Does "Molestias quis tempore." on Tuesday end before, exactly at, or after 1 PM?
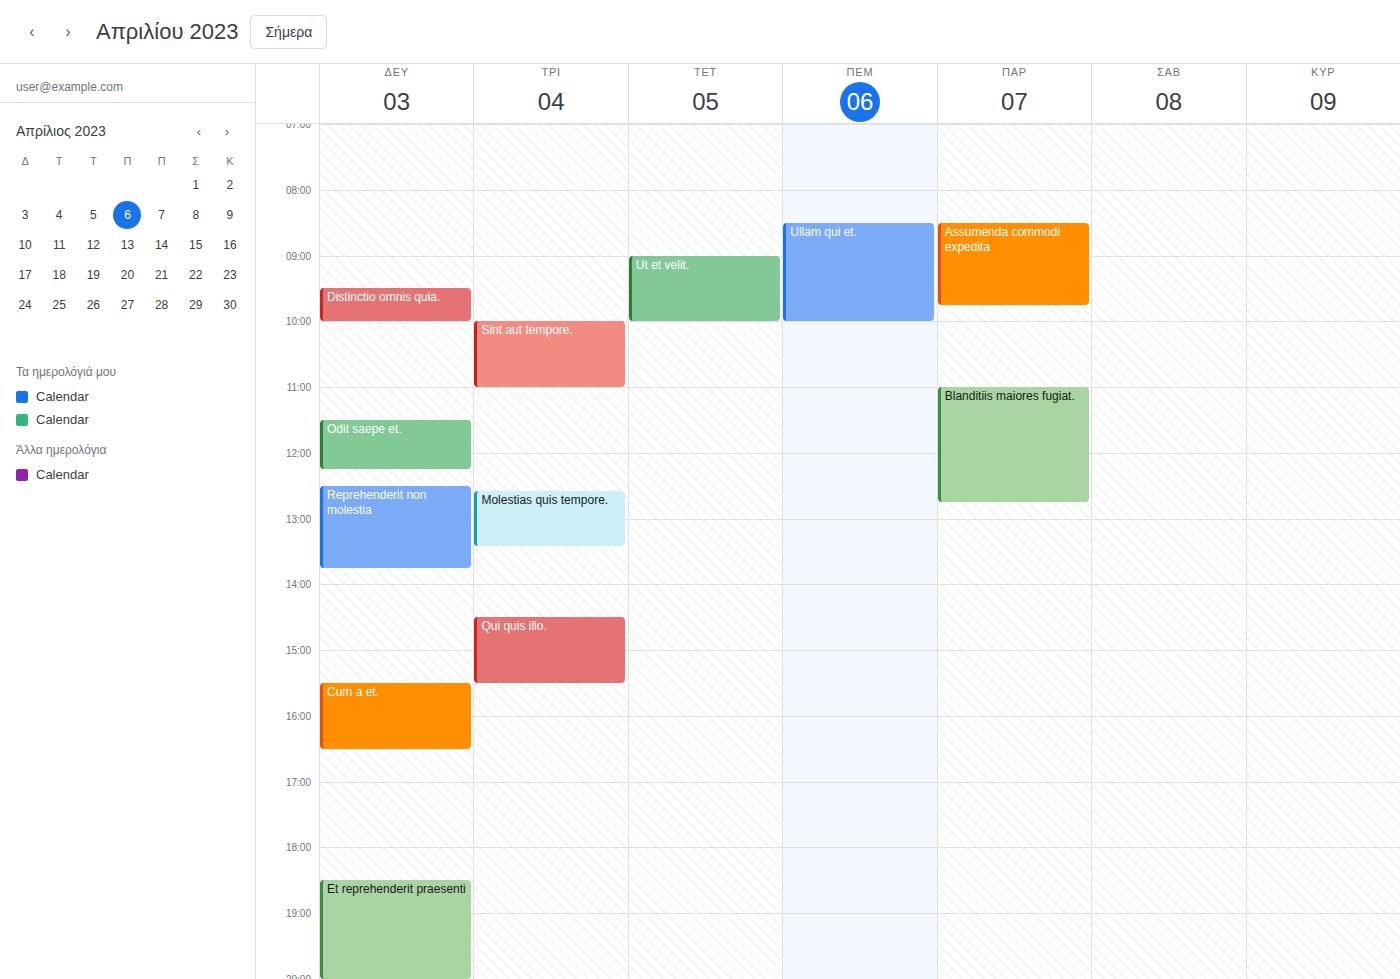
1:25 PM -- after 1 PM, 25 minutes below the 1 PM line.